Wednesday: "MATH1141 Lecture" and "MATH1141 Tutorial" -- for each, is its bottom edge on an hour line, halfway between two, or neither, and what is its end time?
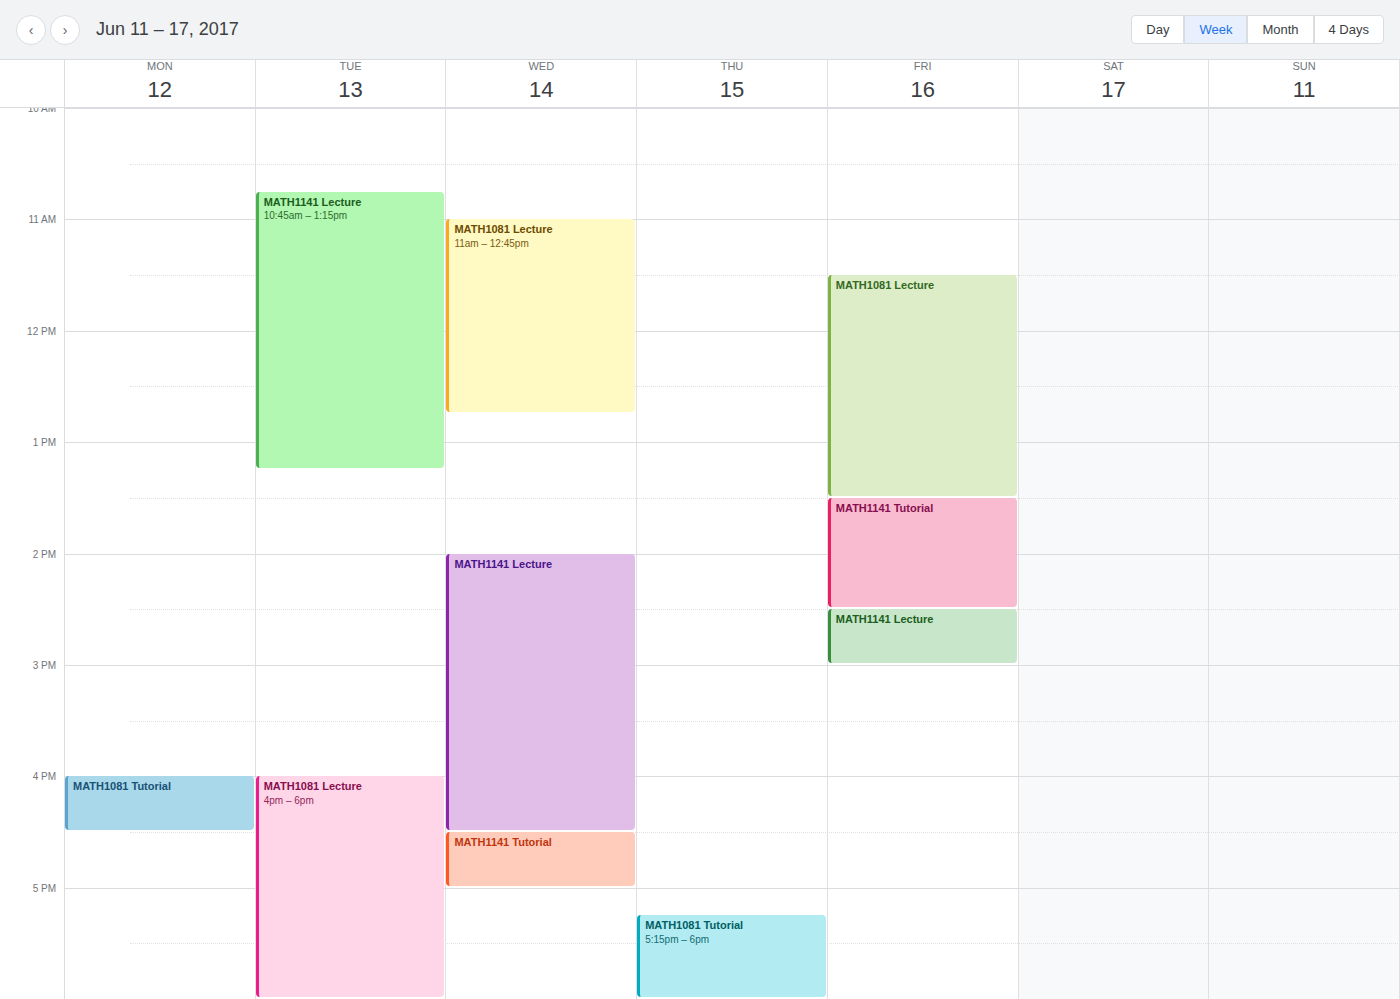
"MATH1141 Lecture": 4:30 PM, halfway between the 4 PM and 5 PM lines. "MATH1141 Tutorial": 5:00 PM, exactly on the 5 PM line.